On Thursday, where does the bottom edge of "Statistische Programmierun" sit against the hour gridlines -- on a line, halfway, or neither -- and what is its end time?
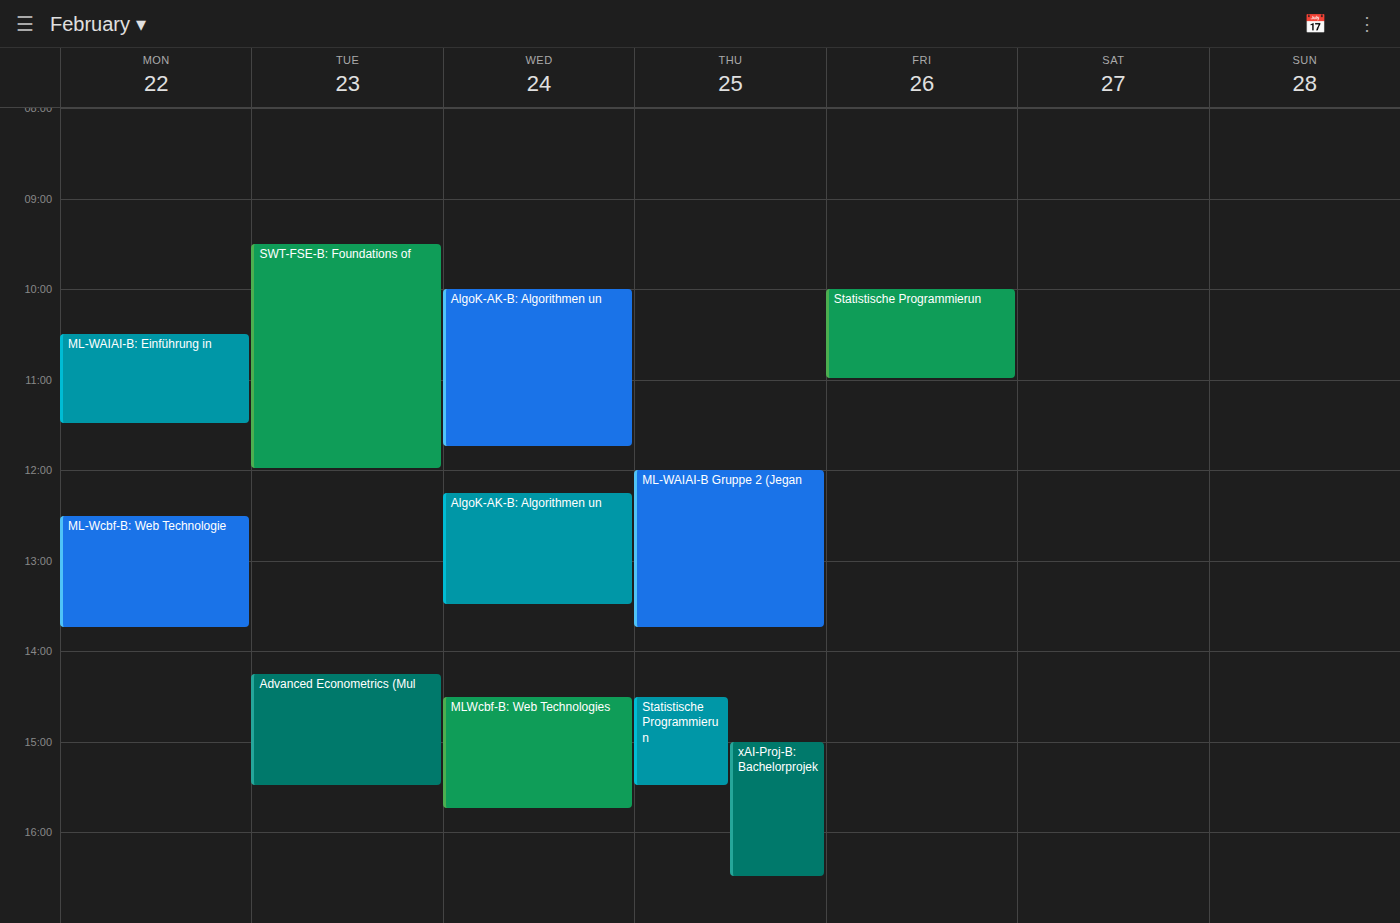
15:30 -- halfway between the 15:00 and 16:00 lines.